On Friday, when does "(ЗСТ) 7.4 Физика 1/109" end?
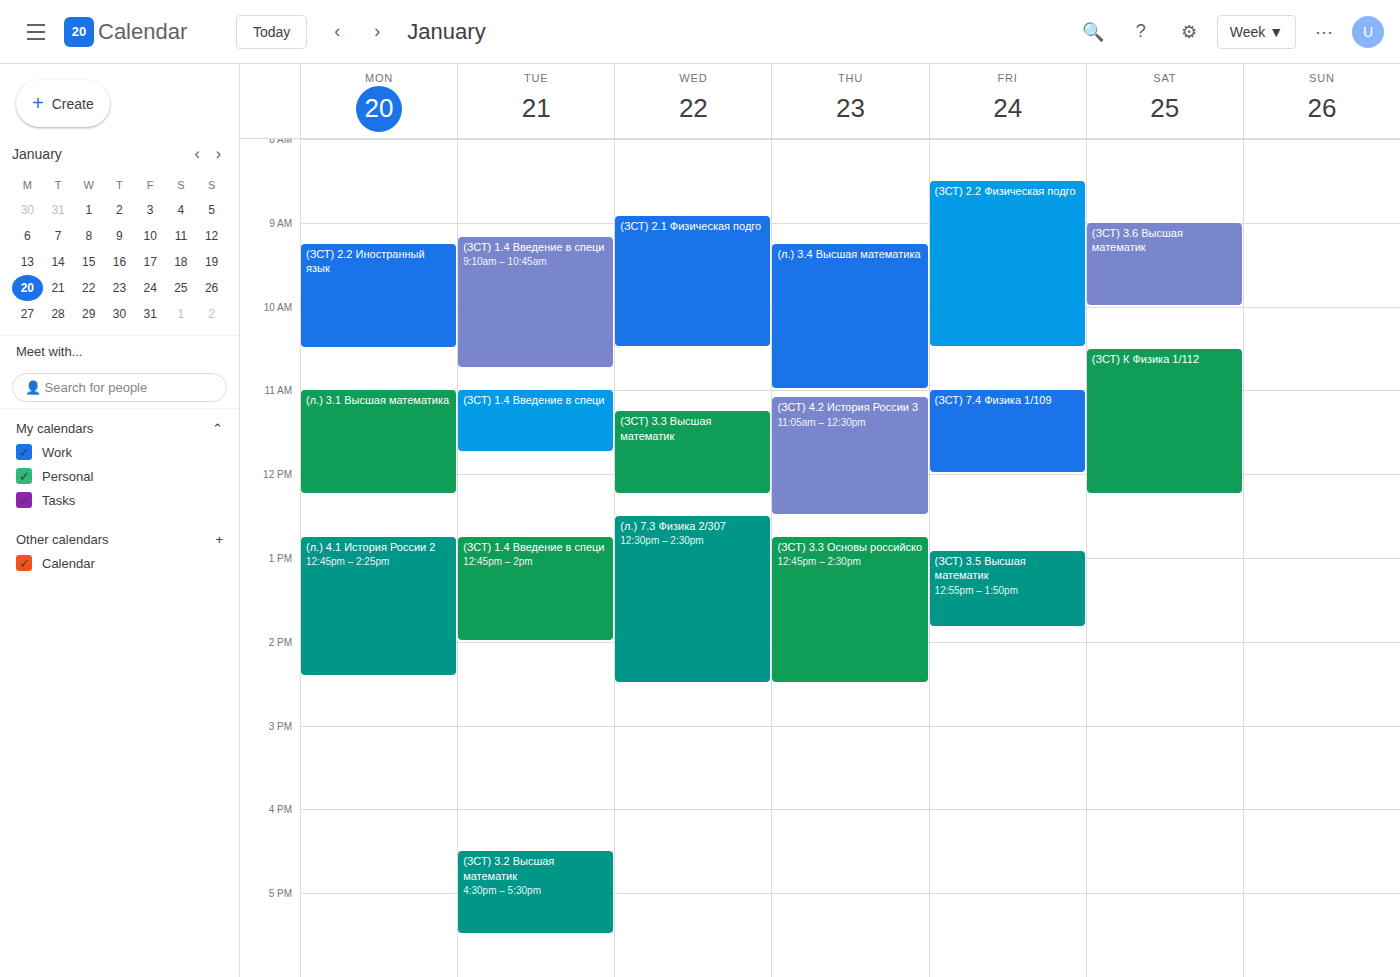
12:00